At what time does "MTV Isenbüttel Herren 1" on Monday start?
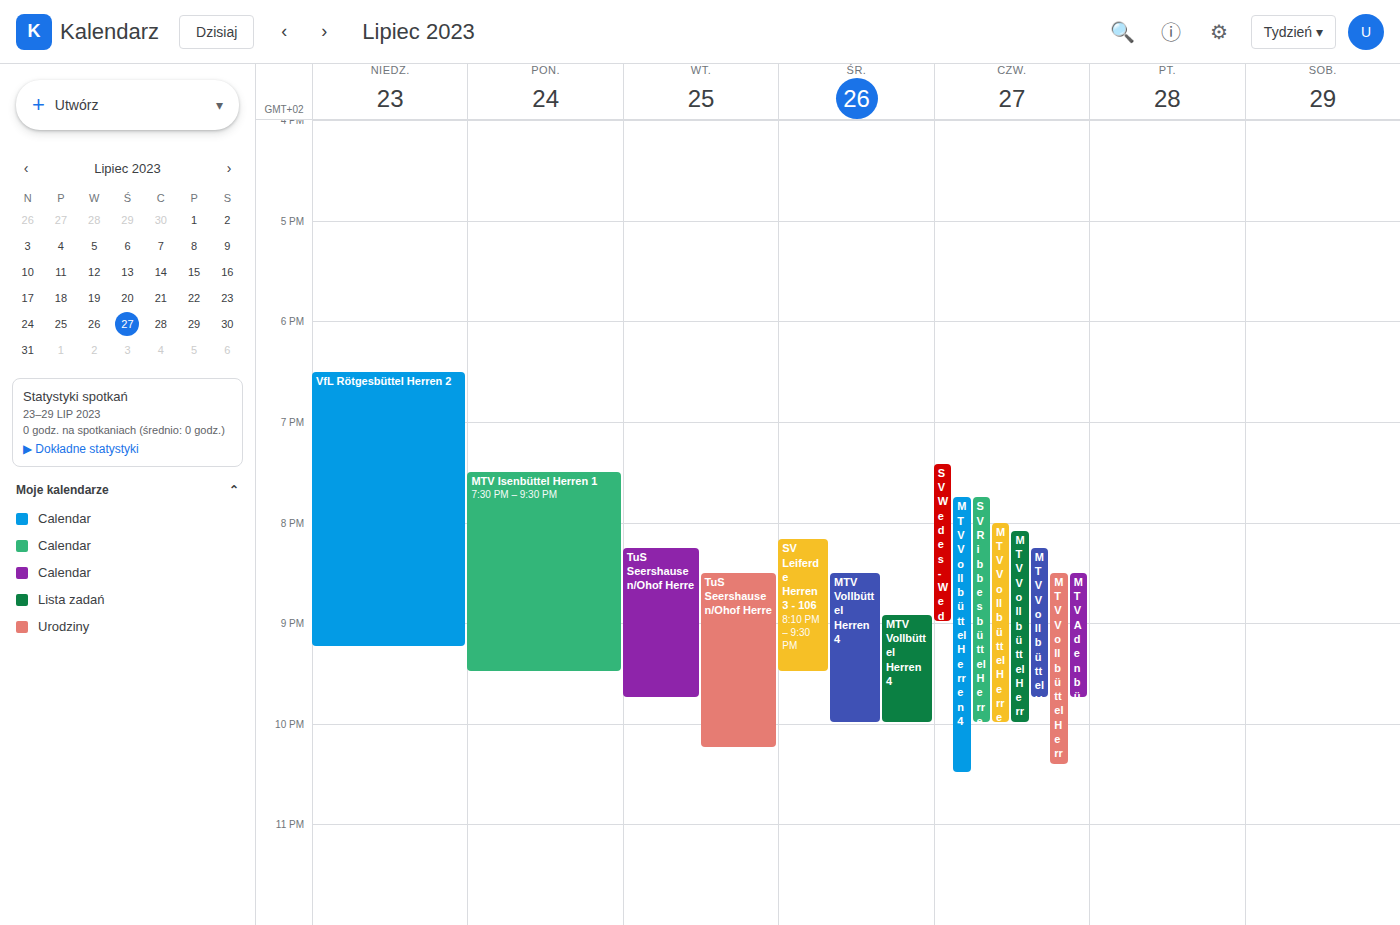
19:30